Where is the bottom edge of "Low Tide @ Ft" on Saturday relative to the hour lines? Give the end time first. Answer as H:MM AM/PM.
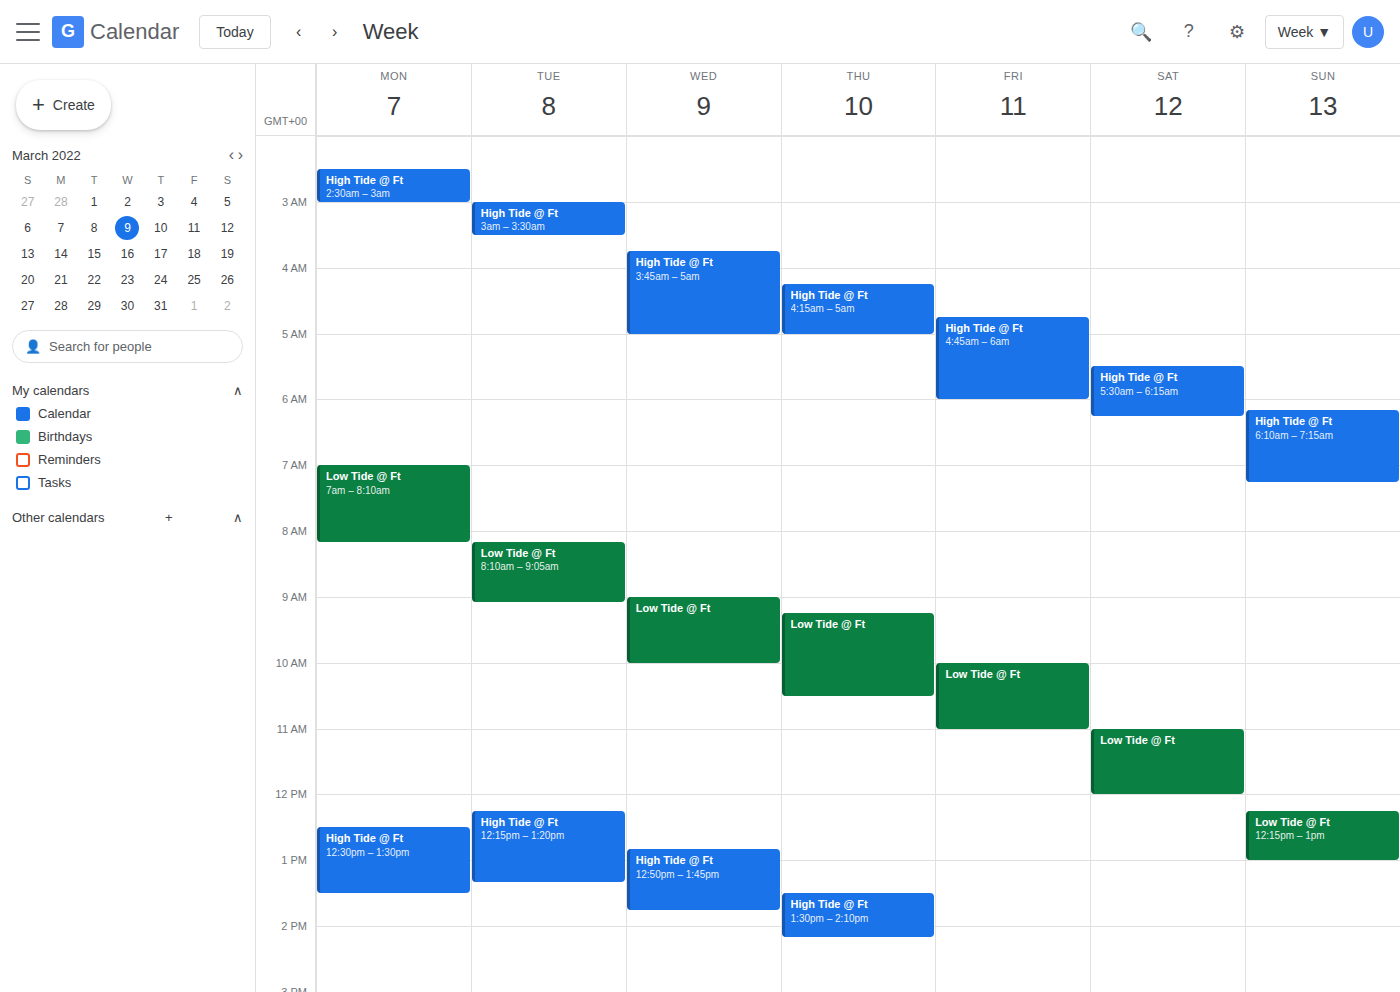
12:00 PM -- exactly on the 12 PM line.